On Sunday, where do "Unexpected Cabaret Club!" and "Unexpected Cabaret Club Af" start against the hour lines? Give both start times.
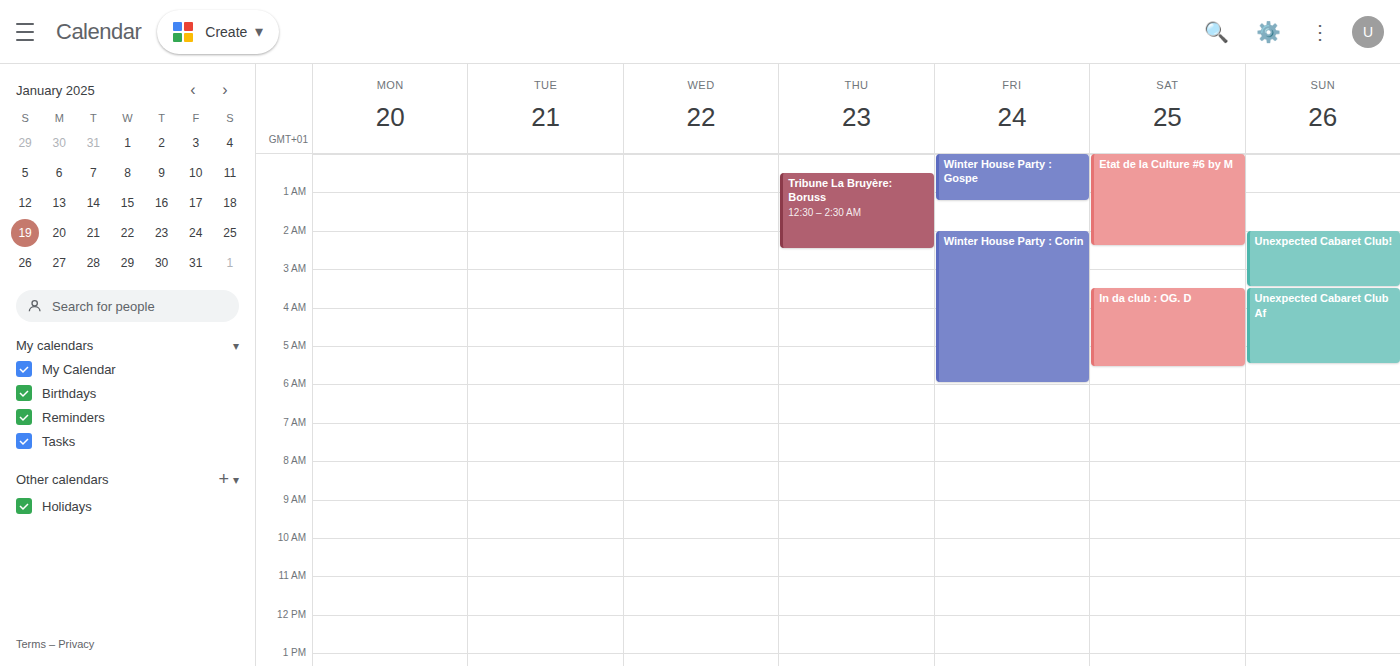
"Unexpected Cabaret Club!": 2:00 AM, exactly on the 2 AM line. "Unexpected Cabaret Club Af": 3:30 AM, halfway between the 3 AM and 4 AM lines.